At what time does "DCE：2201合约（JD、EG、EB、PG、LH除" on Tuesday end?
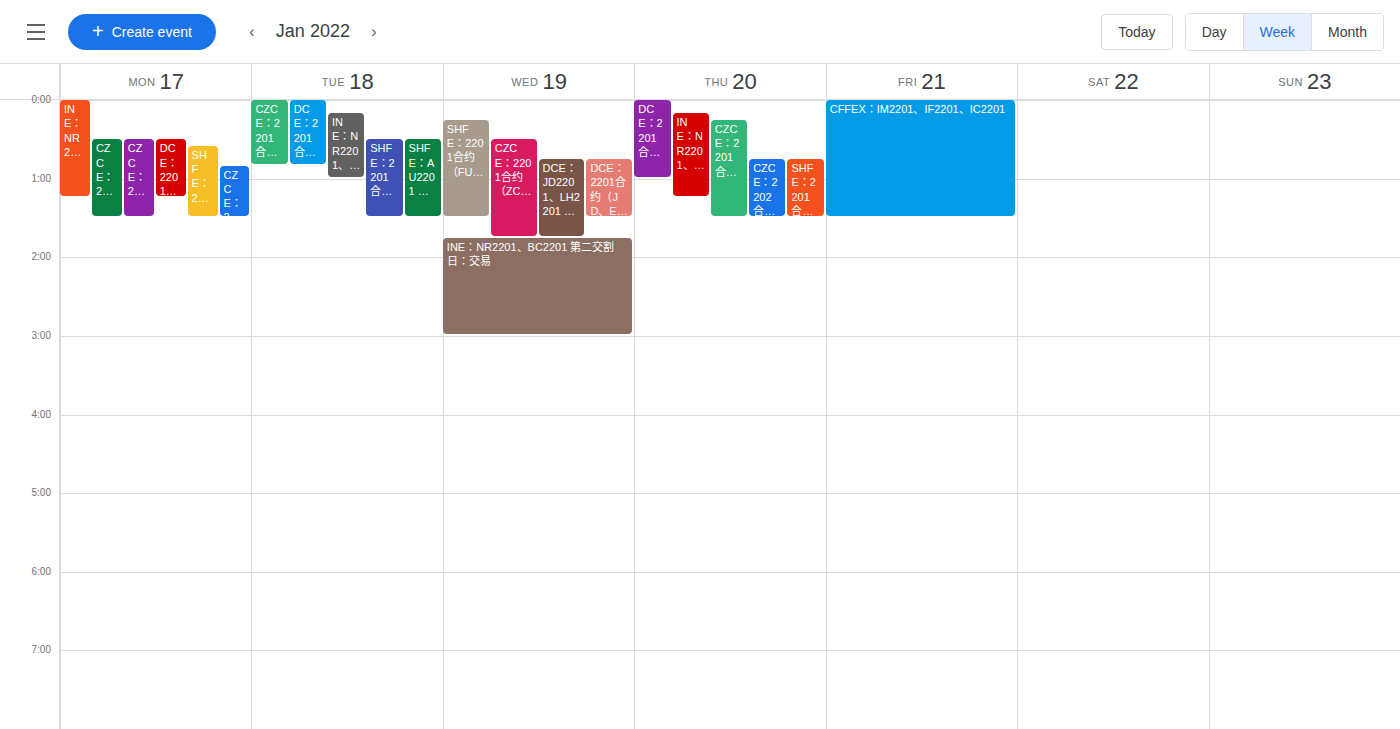
12:50 AM